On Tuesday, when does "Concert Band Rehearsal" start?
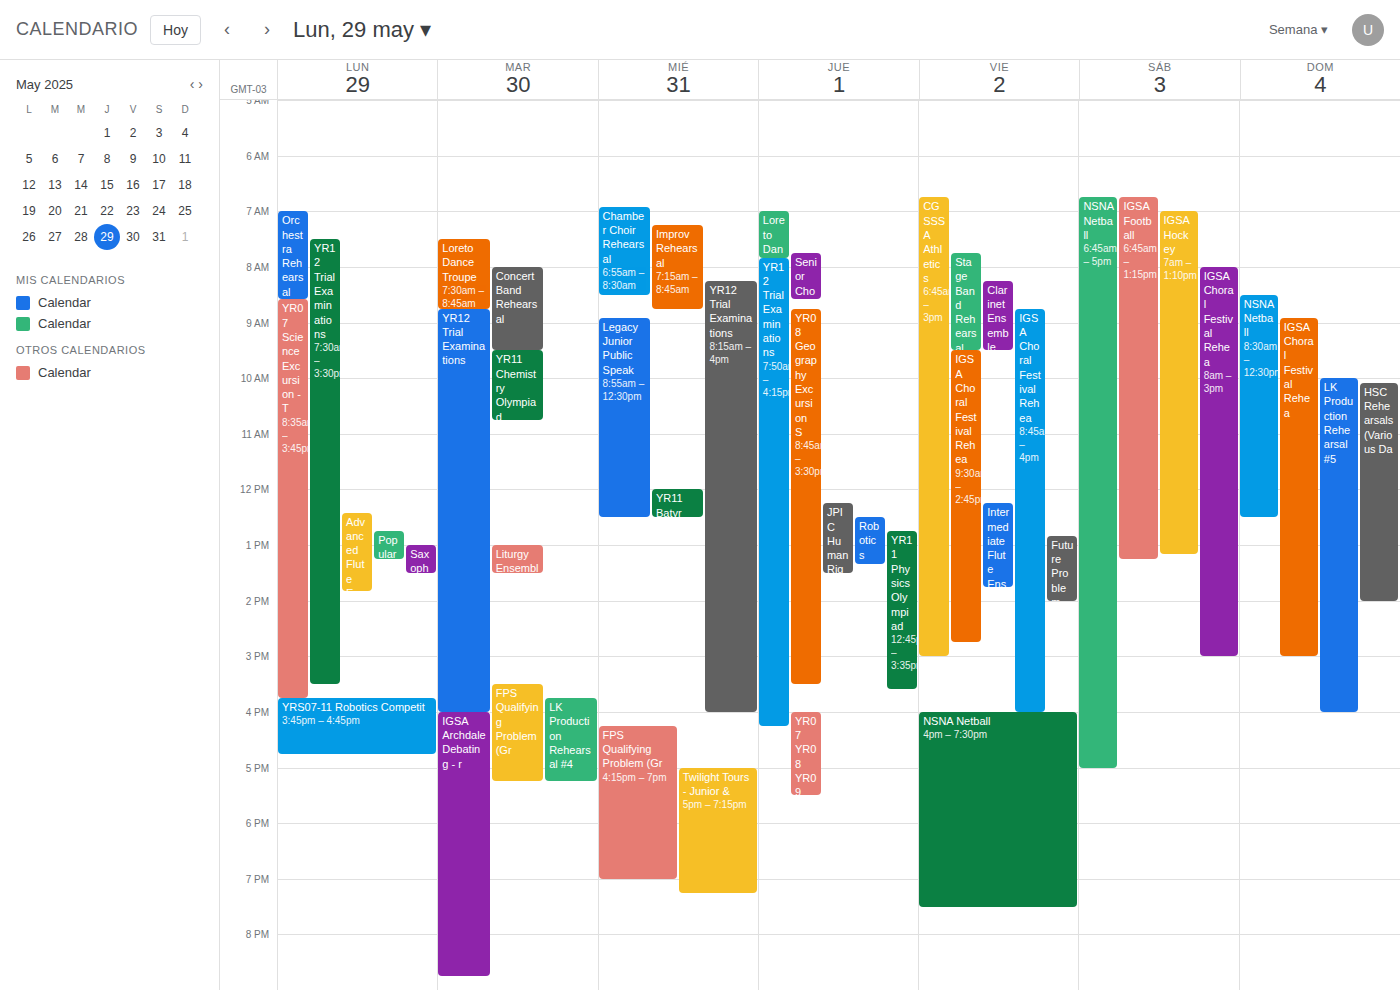
8:00 AM